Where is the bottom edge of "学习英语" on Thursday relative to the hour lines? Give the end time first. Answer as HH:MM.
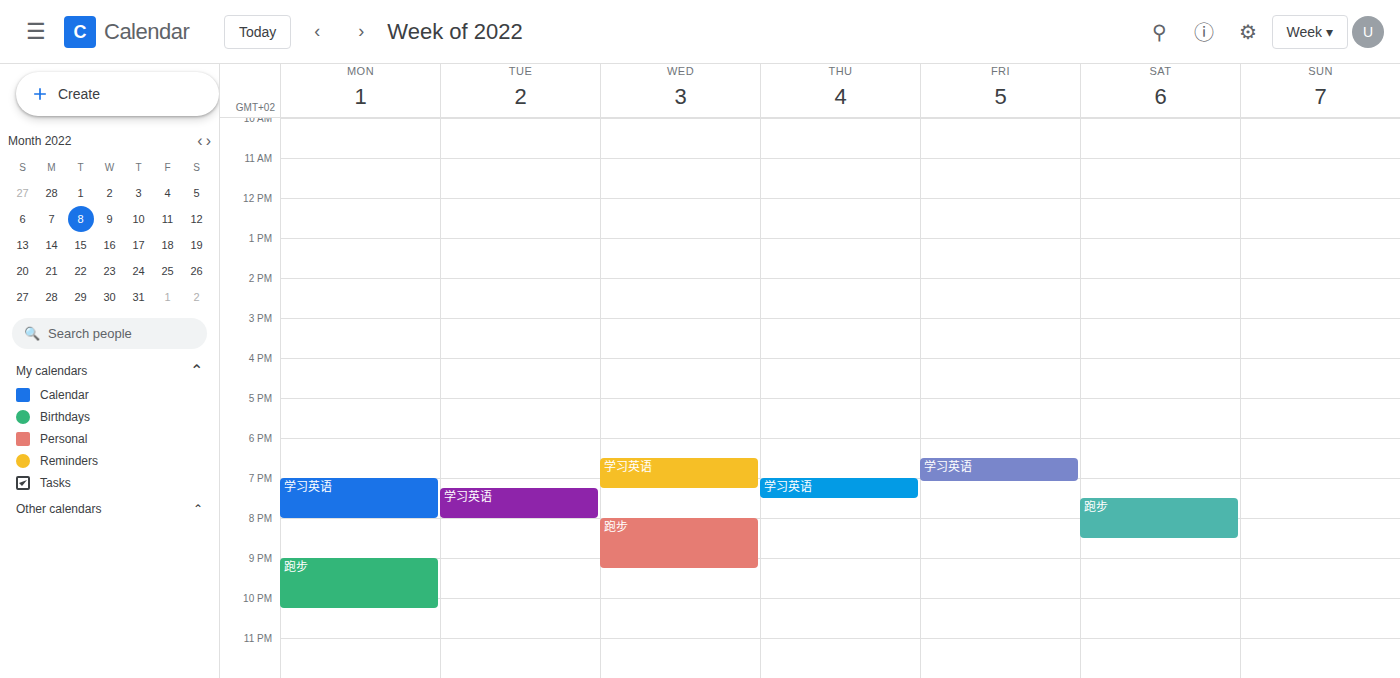
19:30 -- halfway between the 19:00 and 20:00 lines.